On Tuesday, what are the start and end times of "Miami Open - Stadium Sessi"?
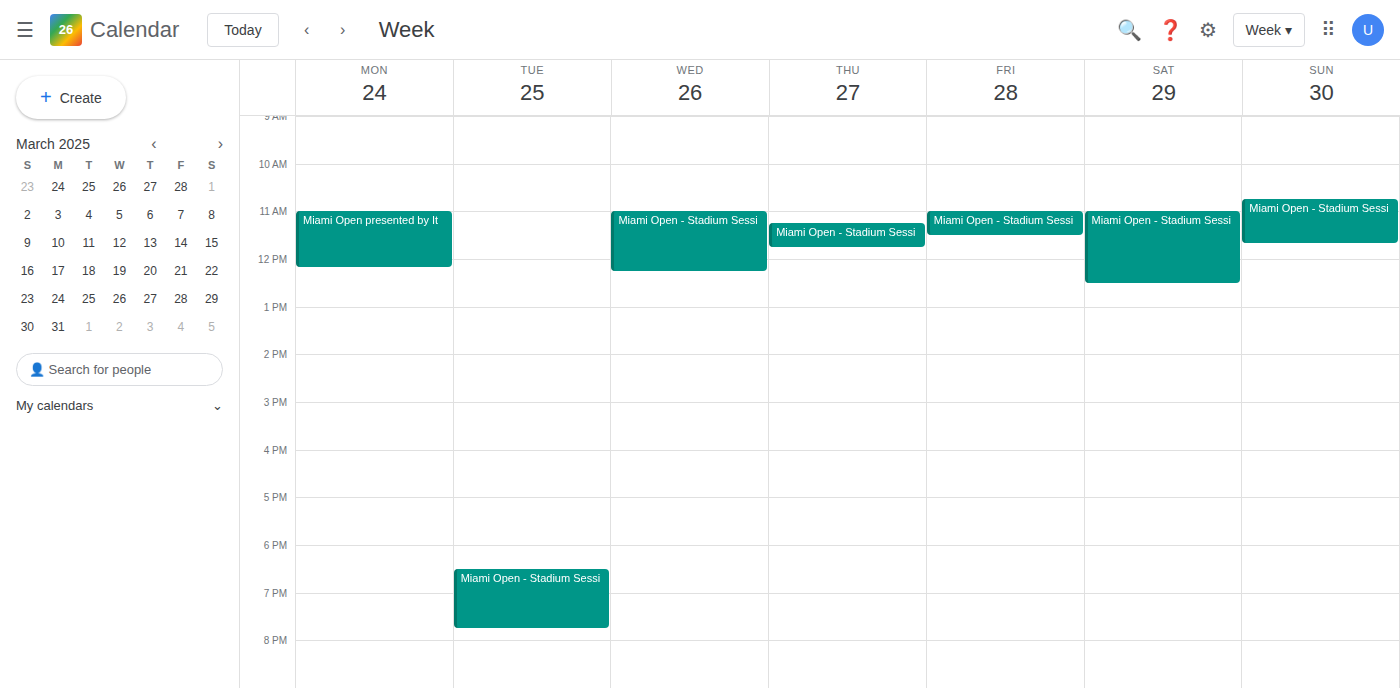
6:30 PM to 7:45 PM